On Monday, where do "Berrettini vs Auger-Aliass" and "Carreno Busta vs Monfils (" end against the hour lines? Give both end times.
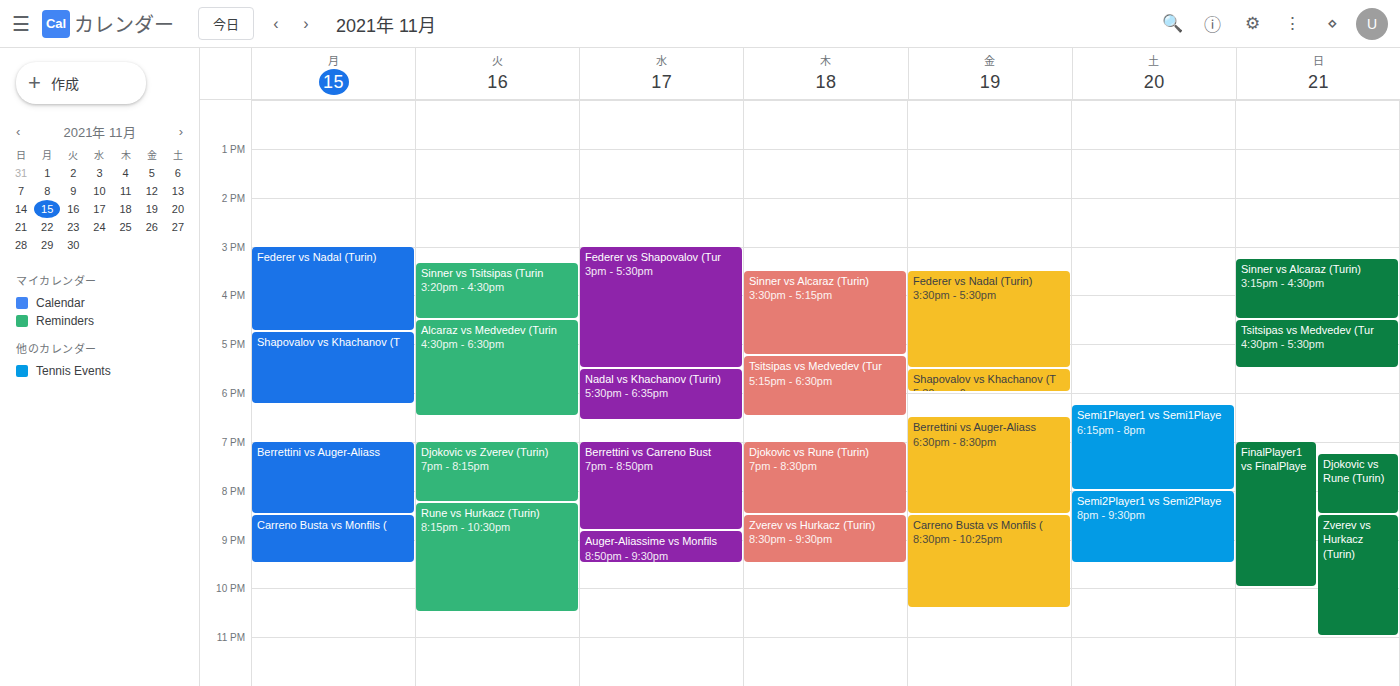
"Berrettini vs Auger-Aliass": 8:30 PM, halfway between the 8 PM and 9 PM lines. "Carreno Busta vs Monfils (": 9:30 PM, halfway between the 9 PM and 10 PM lines.